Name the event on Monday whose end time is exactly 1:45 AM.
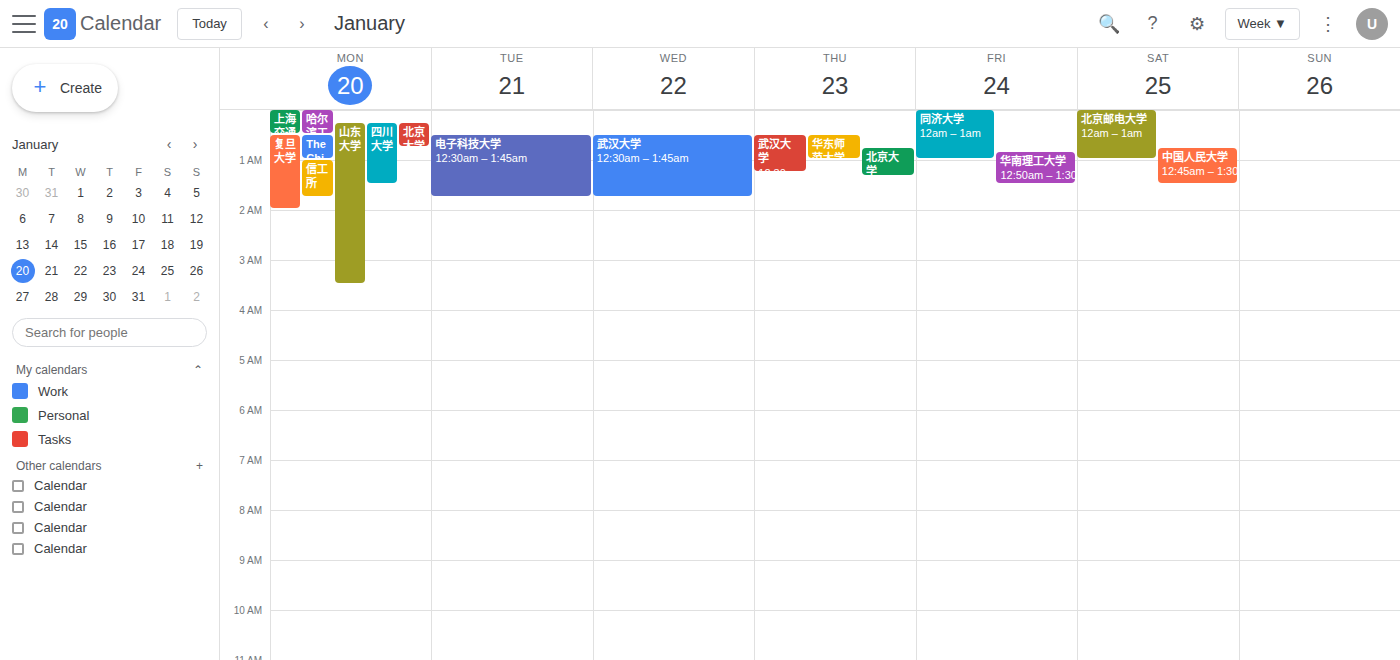
"信工所"